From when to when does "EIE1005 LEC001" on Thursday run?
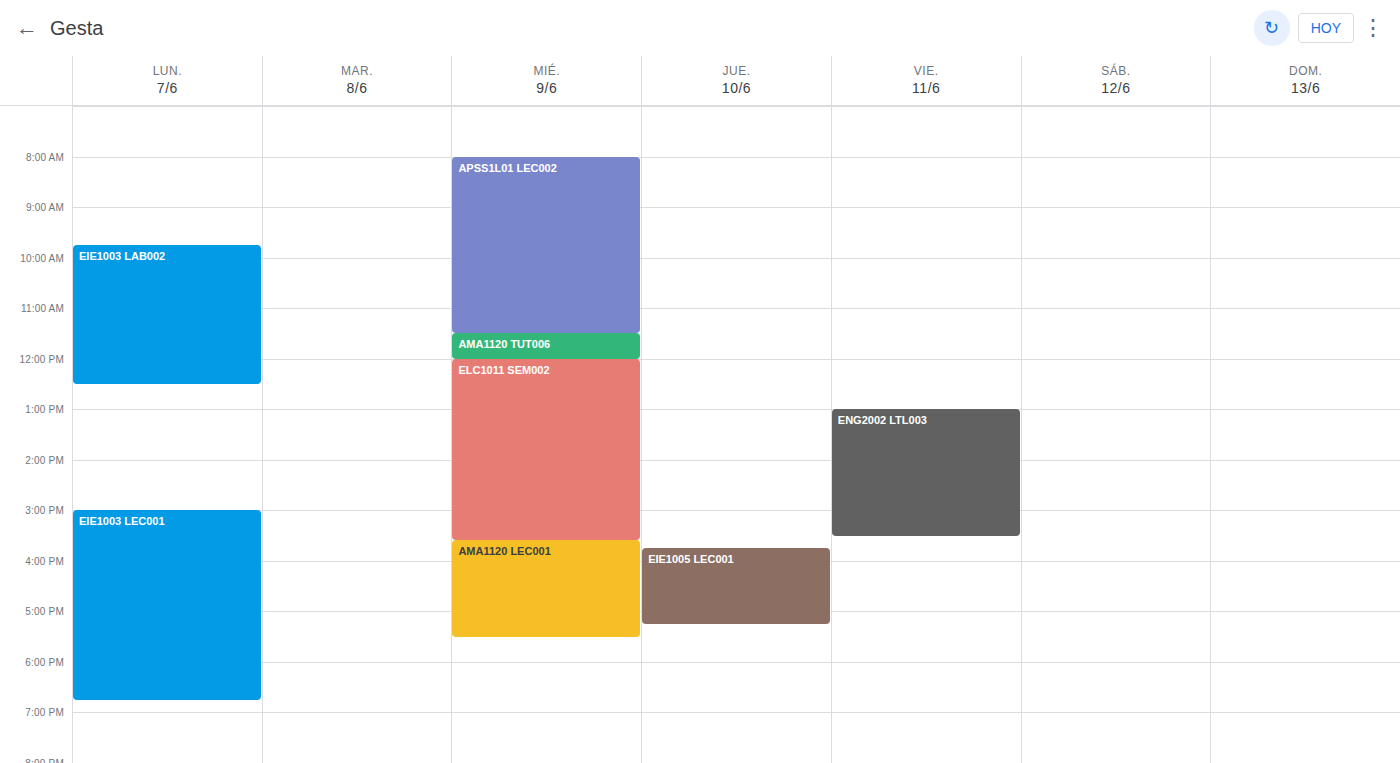
3:45 PM to 5:15 PM